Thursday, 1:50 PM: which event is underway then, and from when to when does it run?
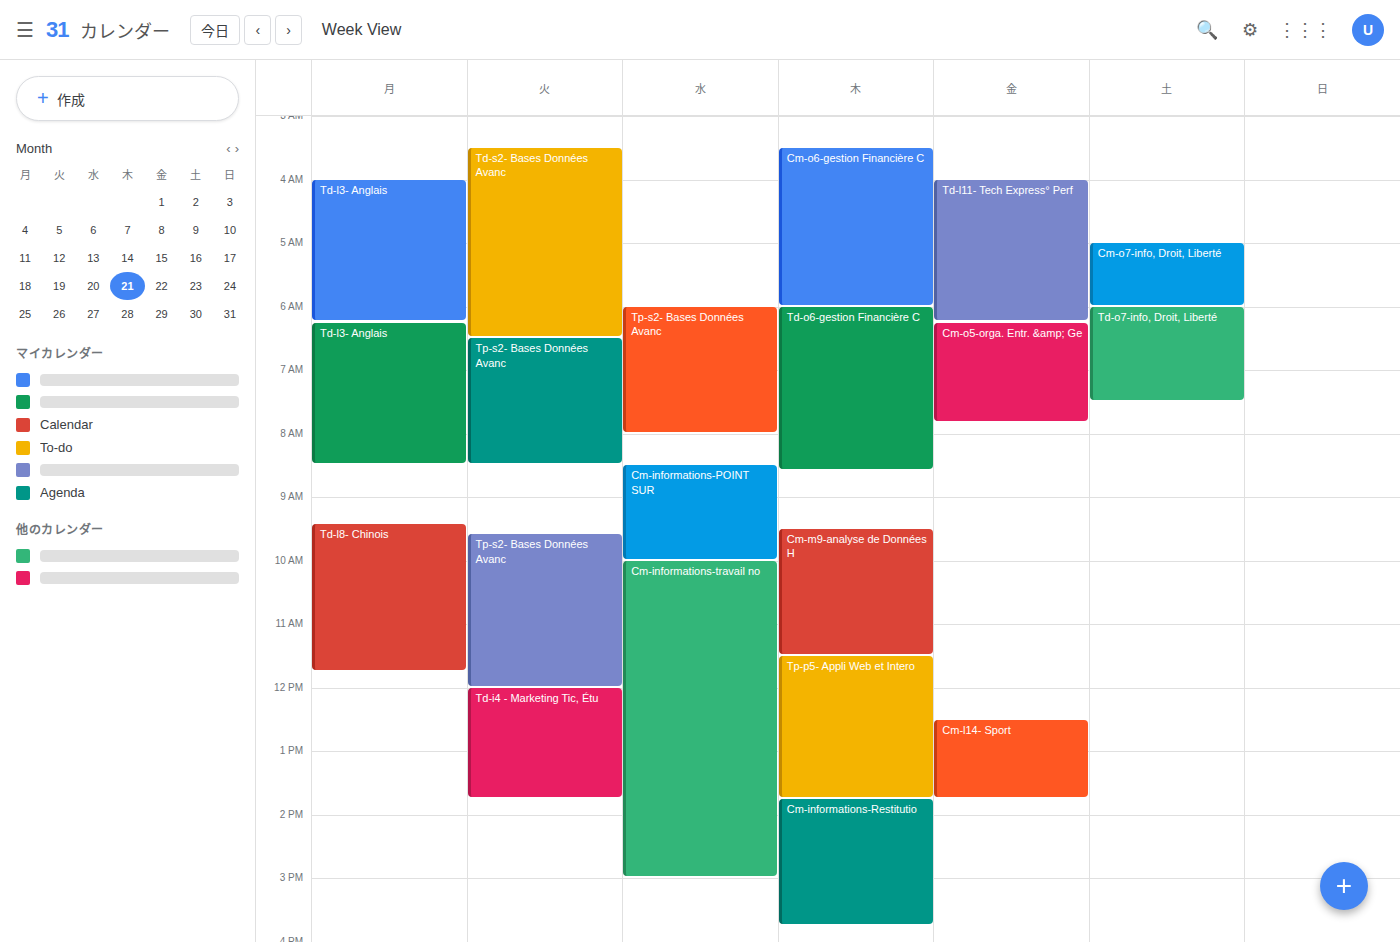
"Cm-informations-Restitutio", 1:45 PM to 3:45 PM